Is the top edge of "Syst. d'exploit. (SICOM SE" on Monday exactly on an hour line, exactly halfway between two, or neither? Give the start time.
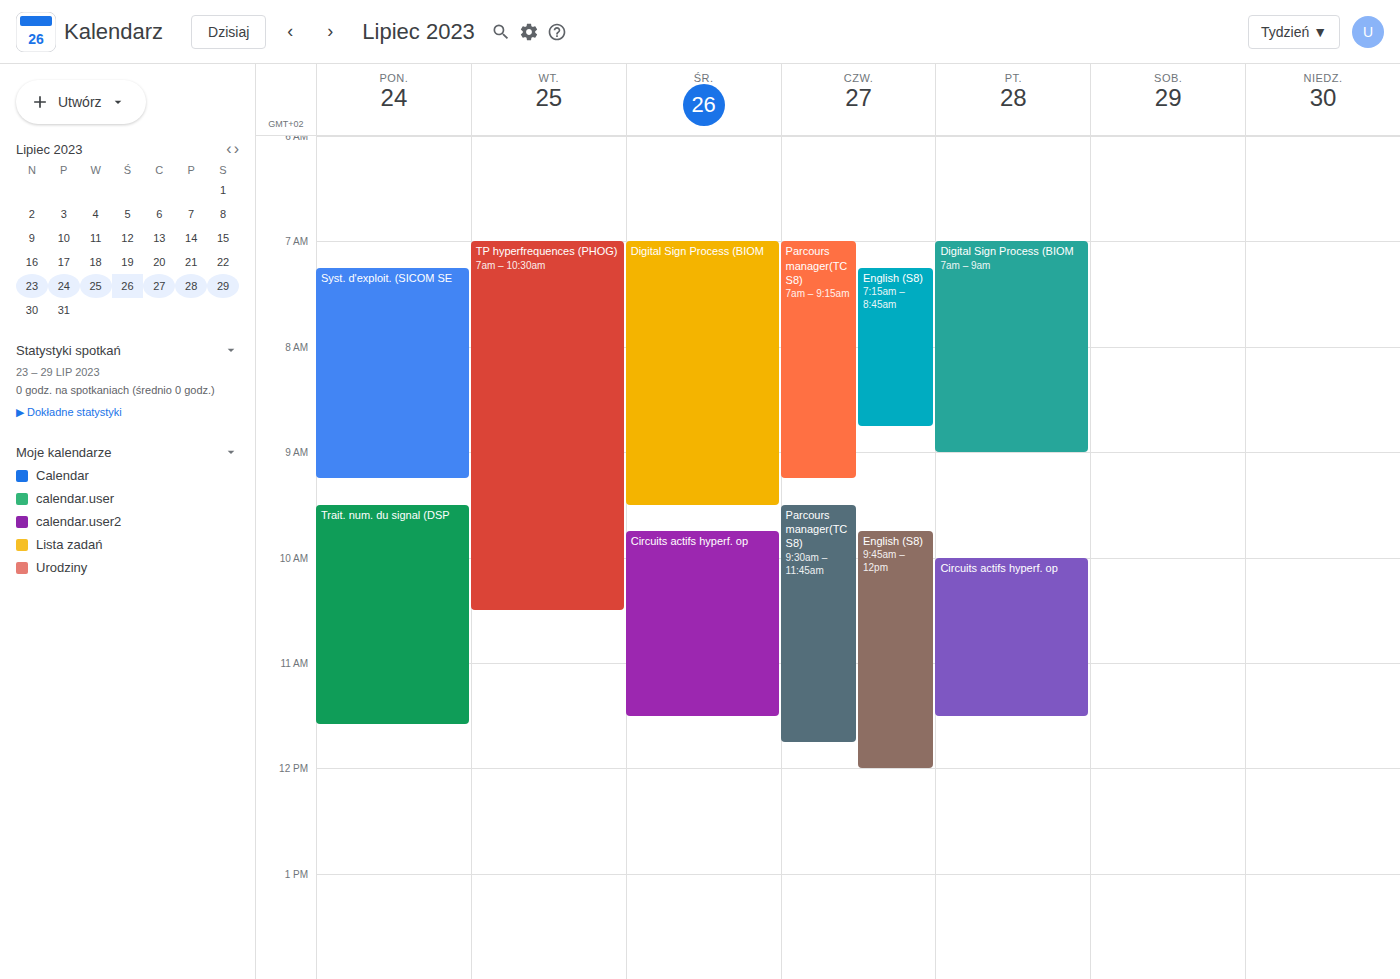
7:15 AM -- neither: a quarter of the way from the 7 AM line to the 8 AM line.